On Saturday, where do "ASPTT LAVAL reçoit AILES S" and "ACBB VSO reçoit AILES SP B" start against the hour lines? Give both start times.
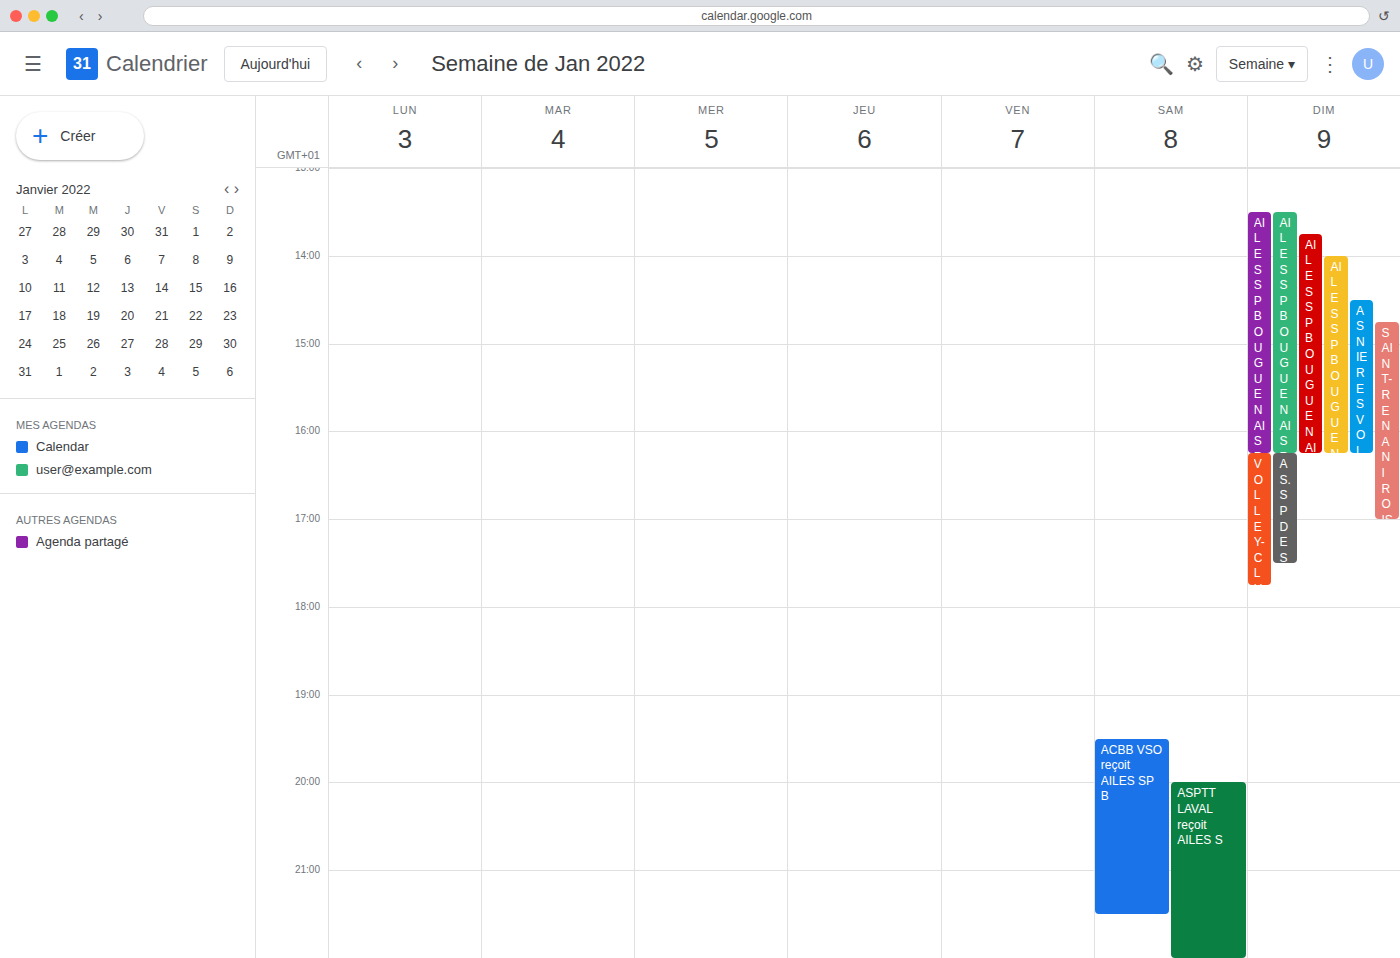
"ASPTT LAVAL reçoit AILES S": 8:00 PM, exactly on the 8 PM line. "ACBB VSO reçoit AILES SP B": 7:30 PM, halfway between the 7 PM and 8 PM lines.